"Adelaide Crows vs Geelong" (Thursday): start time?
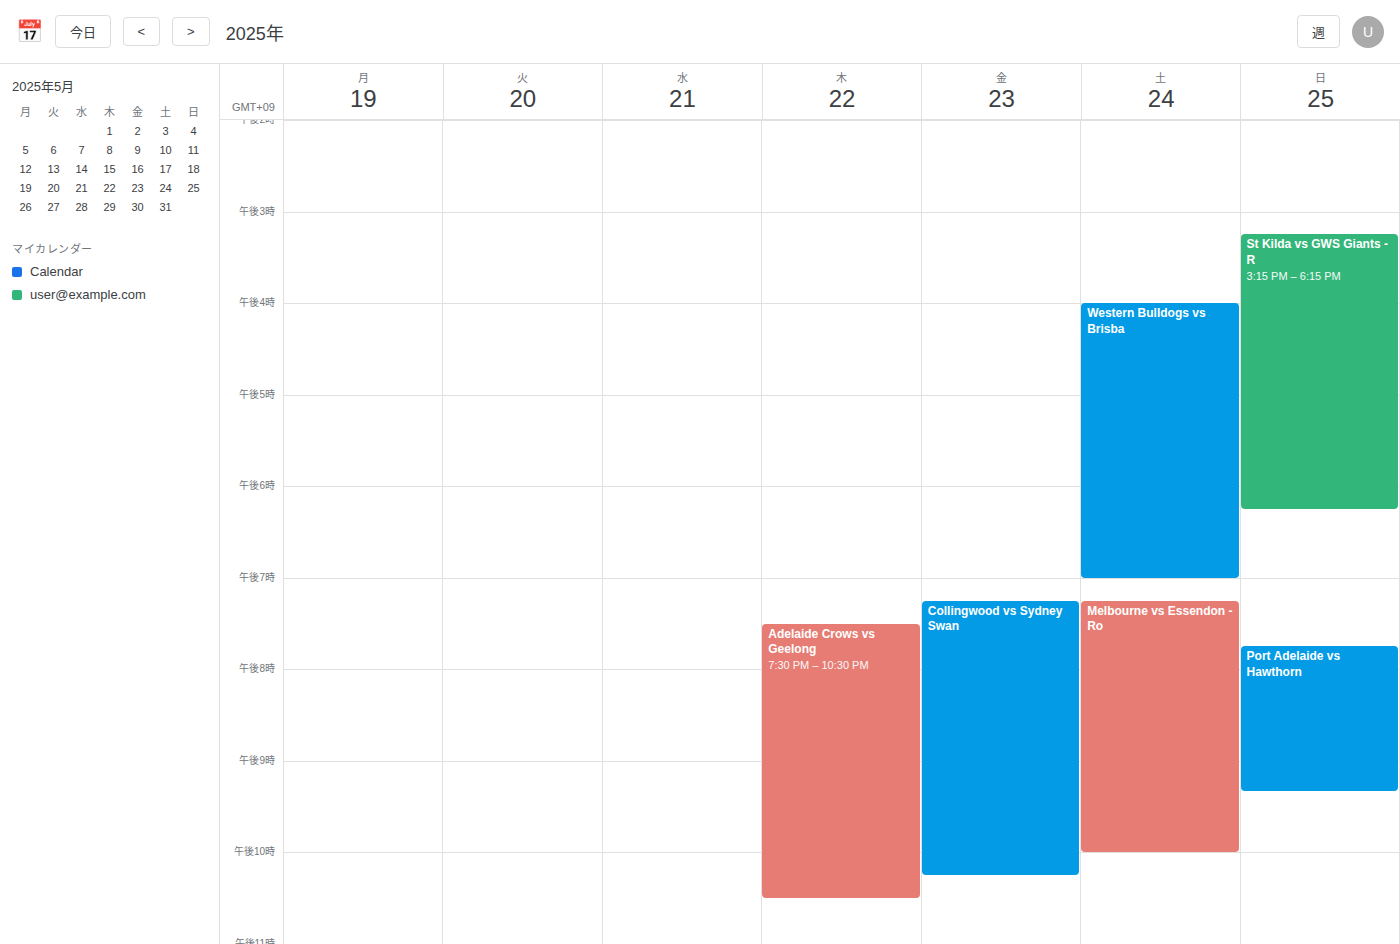
7:30 PM